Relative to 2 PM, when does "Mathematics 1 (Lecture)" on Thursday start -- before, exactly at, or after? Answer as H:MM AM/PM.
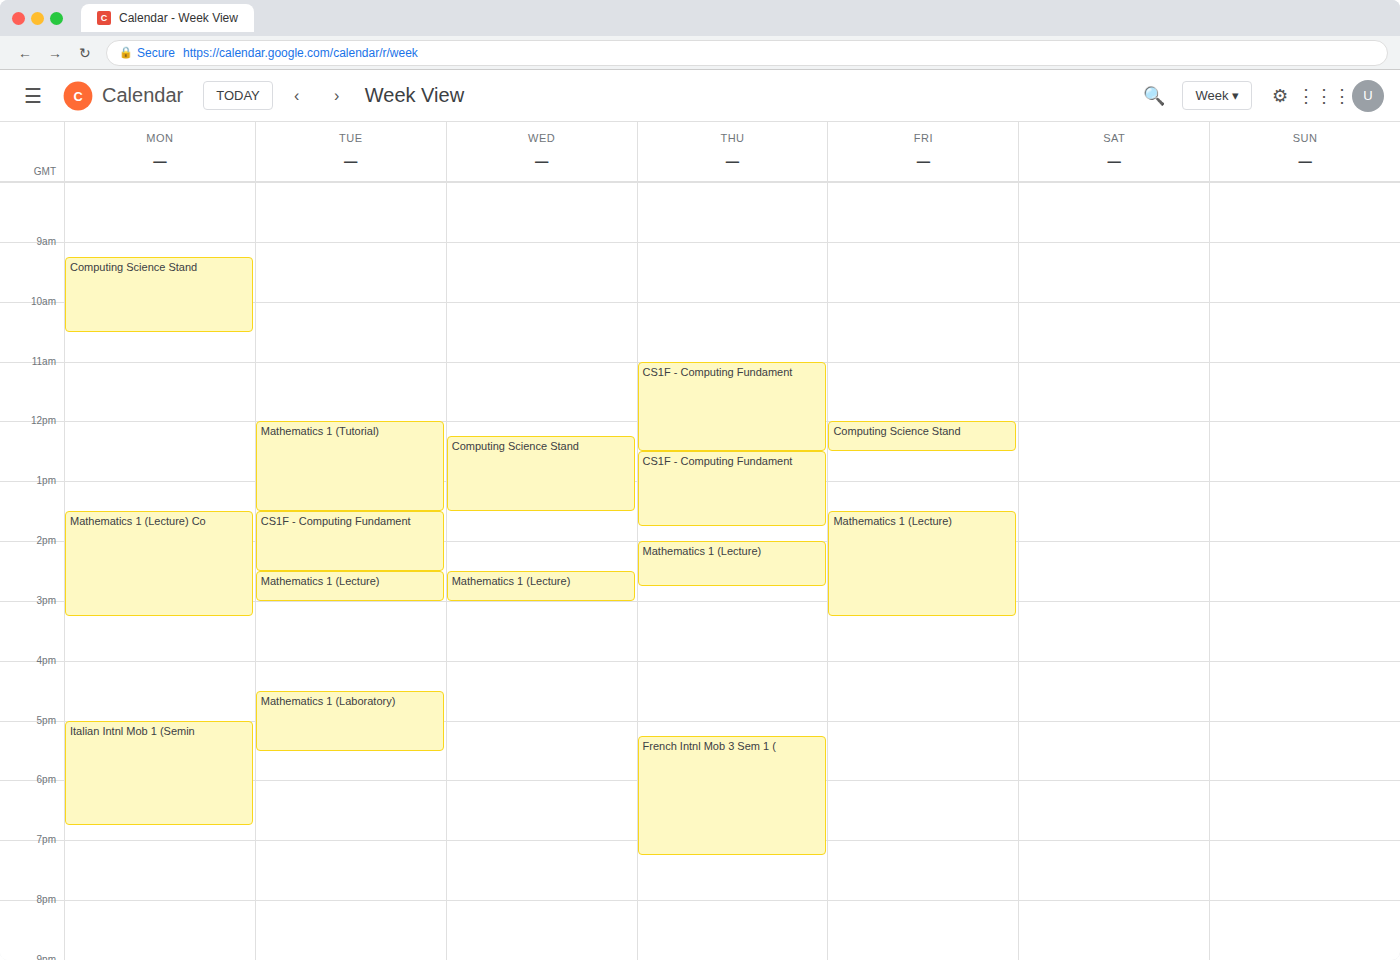
2:00 PM -- exactly at 2 PM, on the 2 PM line.